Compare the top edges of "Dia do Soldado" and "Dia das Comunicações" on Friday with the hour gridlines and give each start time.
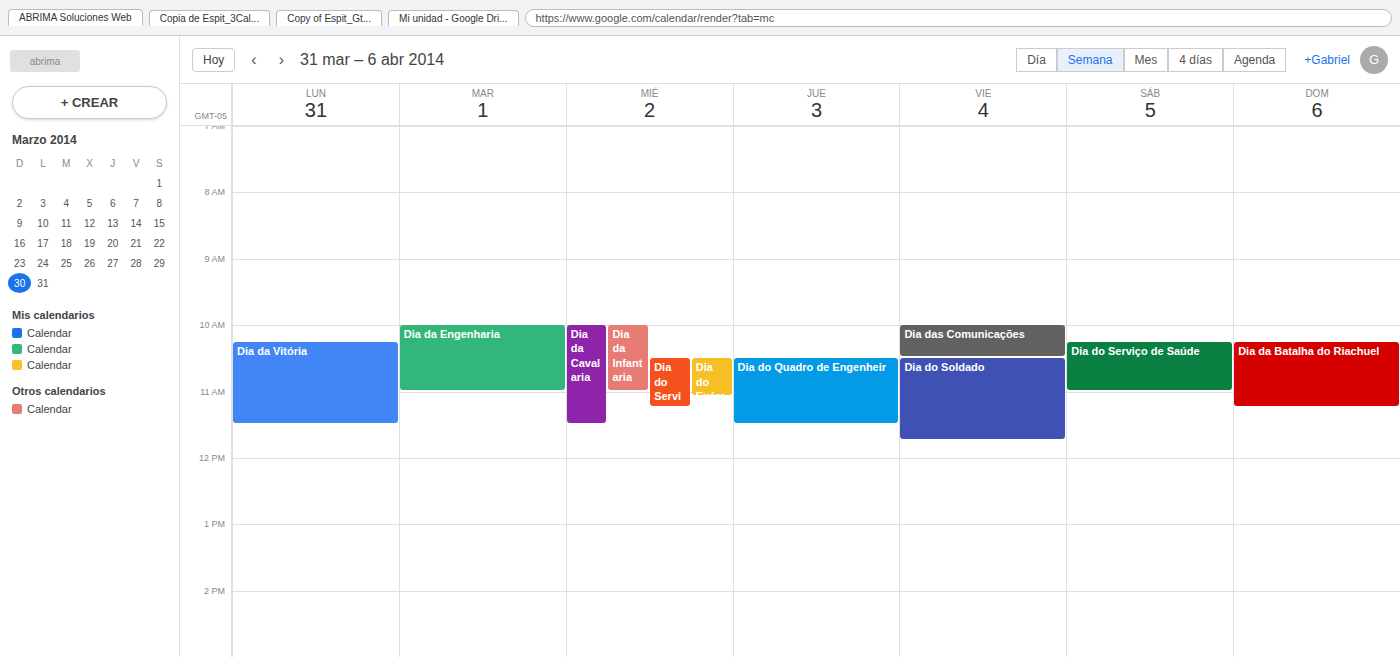
"Dia do Soldado": 10:30, halfway between the 10:00 and 11:00 lines. "Dia das Comunicações": 10:00, exactly on the 10:00 line.